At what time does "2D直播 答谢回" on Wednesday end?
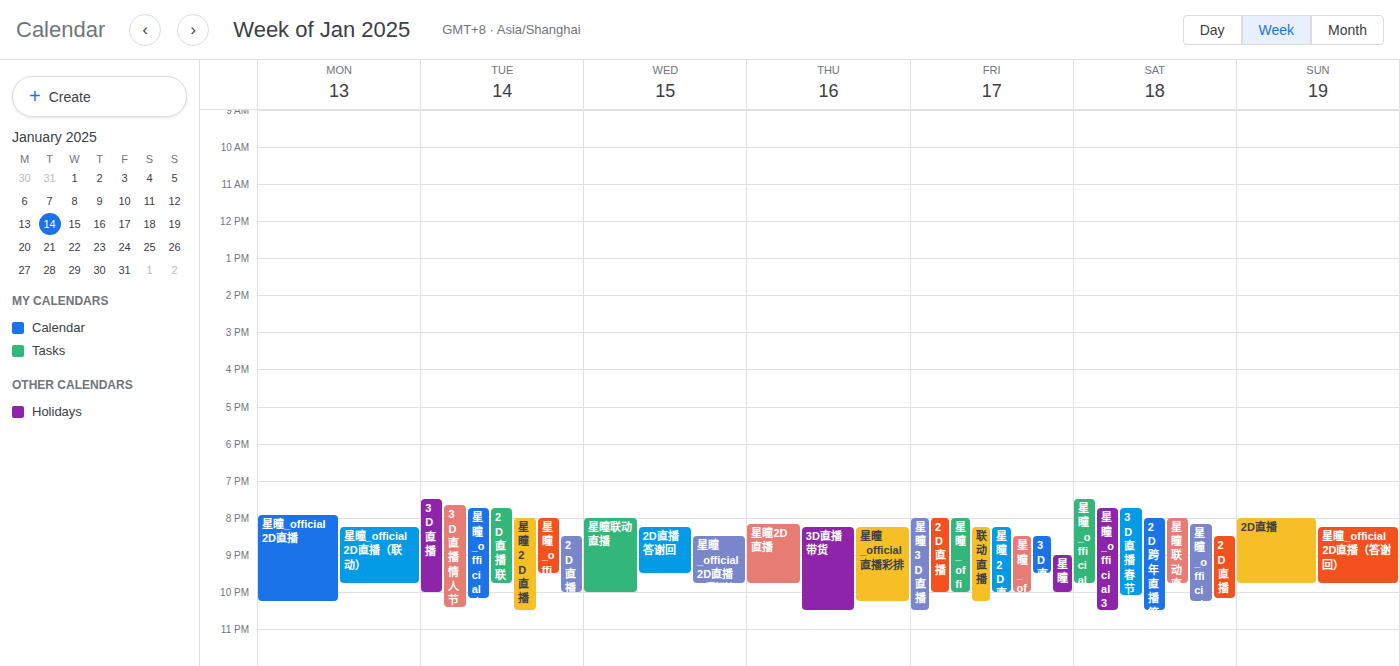
9:30 PM